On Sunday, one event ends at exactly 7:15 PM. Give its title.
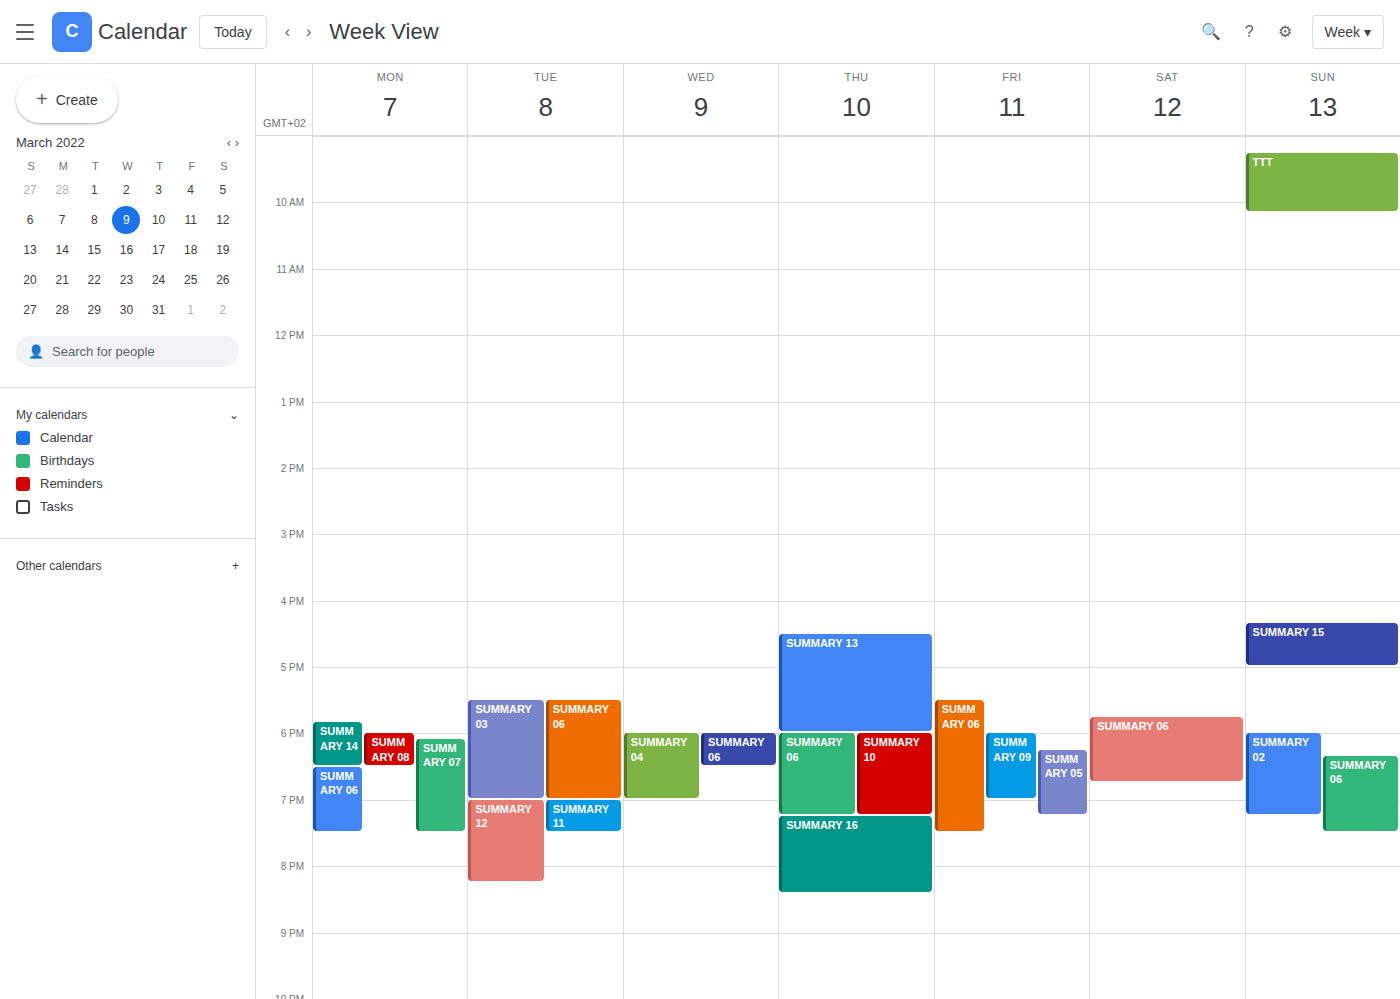
"SUMMARY 02"